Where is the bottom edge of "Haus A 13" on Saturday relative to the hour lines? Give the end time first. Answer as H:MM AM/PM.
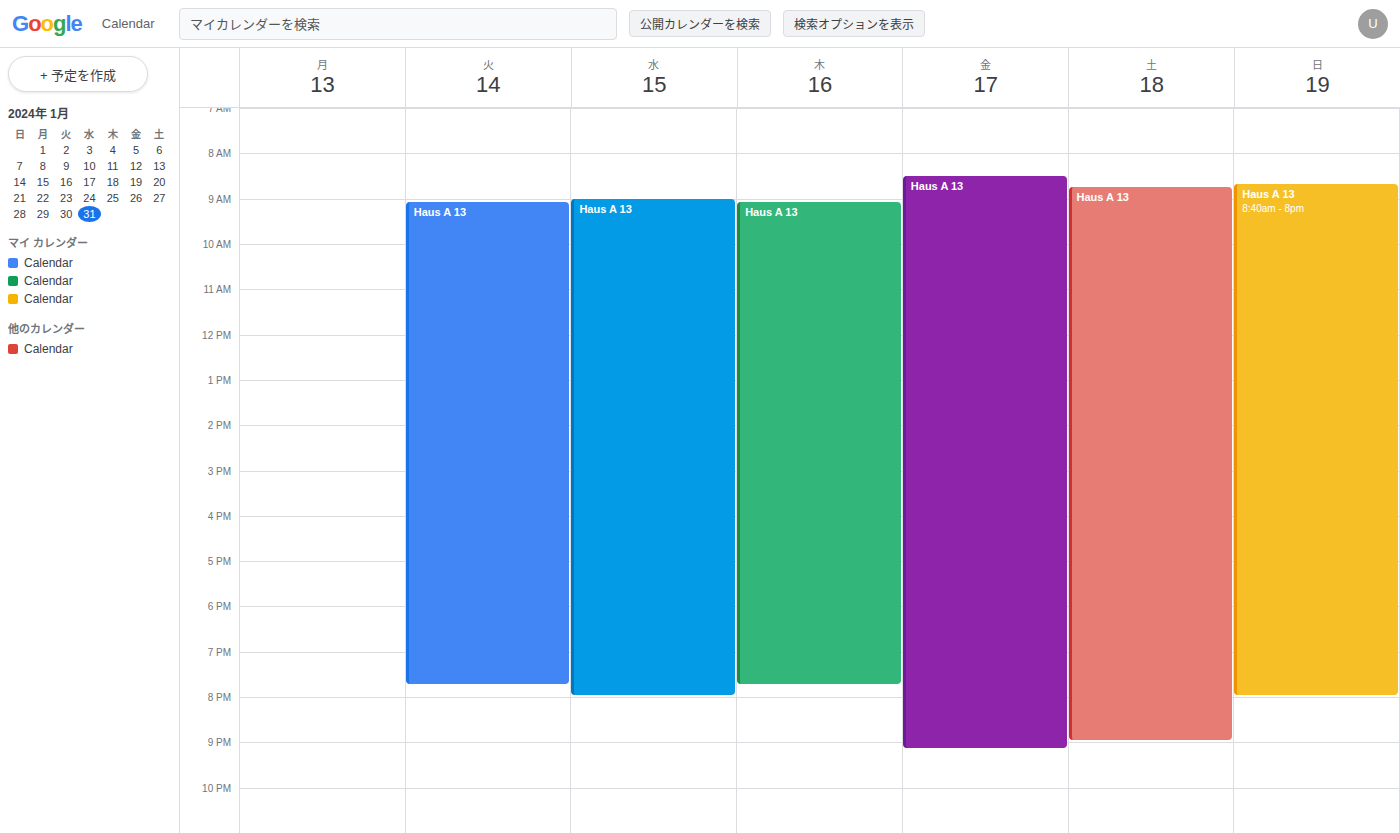
9:00 PM -- exactly on the 9 PM line.